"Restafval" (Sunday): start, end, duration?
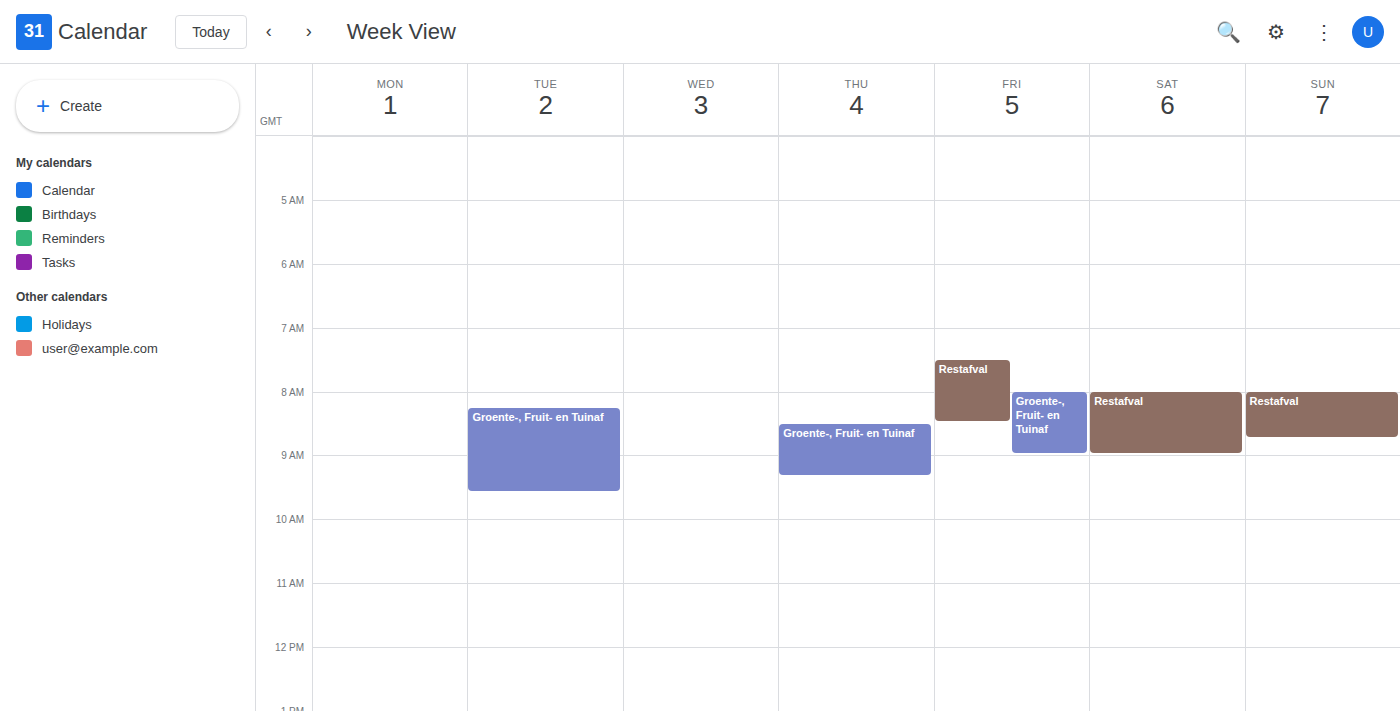
8:00 AM to 8:45 AM, 45 minutes